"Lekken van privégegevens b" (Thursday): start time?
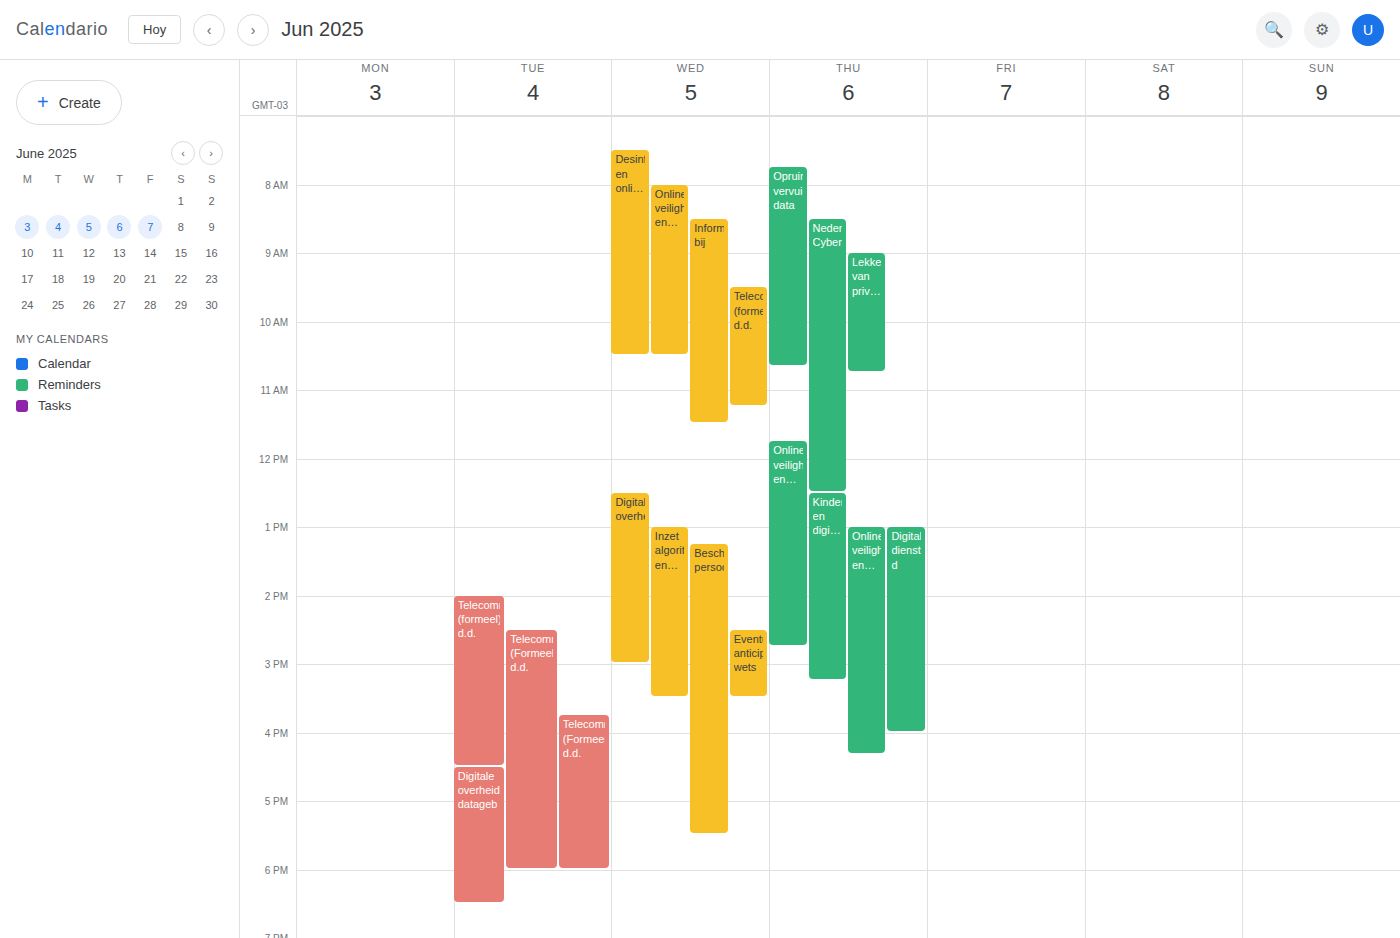
9:00 AM